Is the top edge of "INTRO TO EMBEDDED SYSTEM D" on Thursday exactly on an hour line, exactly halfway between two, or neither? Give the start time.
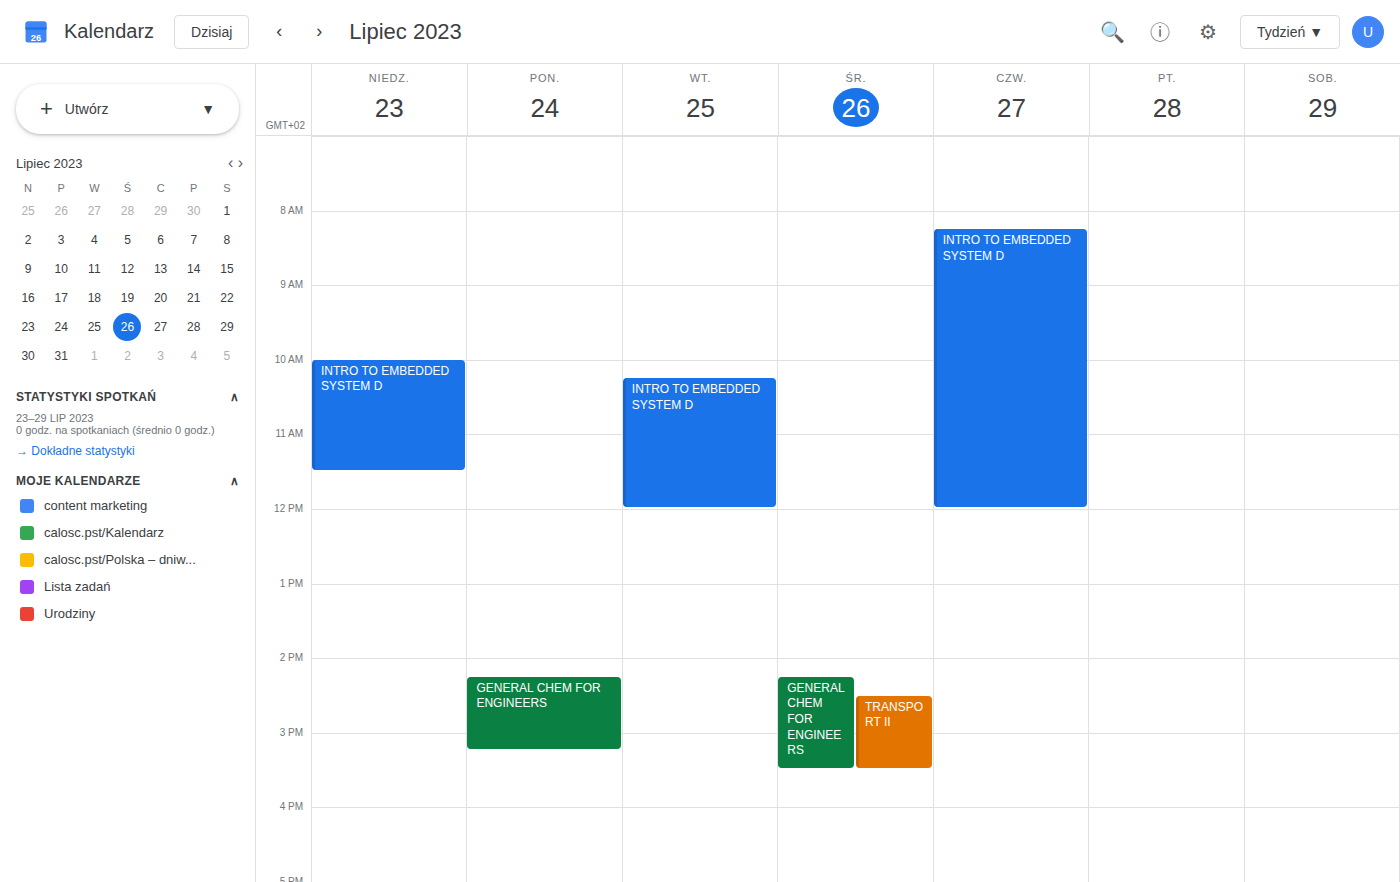
8:15 AM -- neither: a quarter of the way from the 8 AM line to the 9 AM line.